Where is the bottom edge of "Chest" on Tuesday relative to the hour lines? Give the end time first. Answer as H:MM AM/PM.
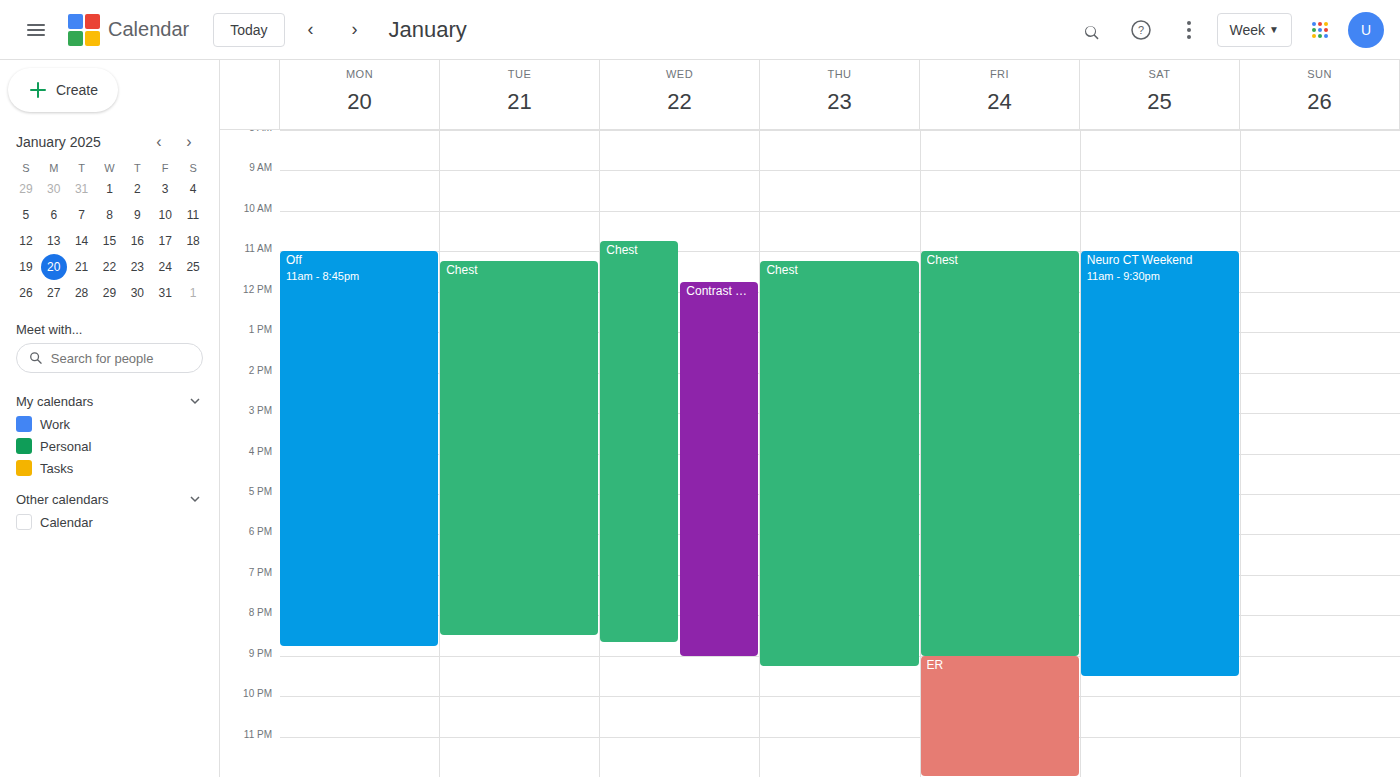
8:30 PM -- halfway between the 8 PM and 9 PM lines.